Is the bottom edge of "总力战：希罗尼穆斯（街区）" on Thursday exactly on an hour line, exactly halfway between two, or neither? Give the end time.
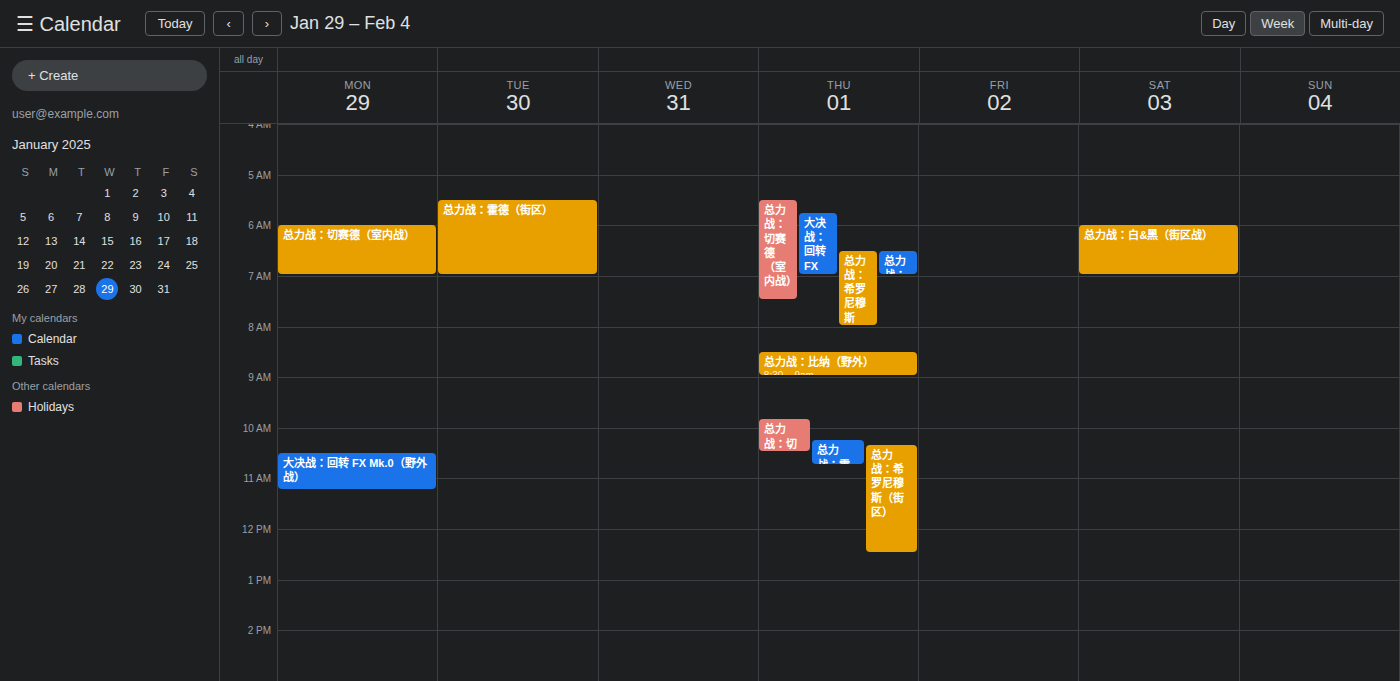
12:30 PM -- halfway between the 12 PM and 1 PM lines.